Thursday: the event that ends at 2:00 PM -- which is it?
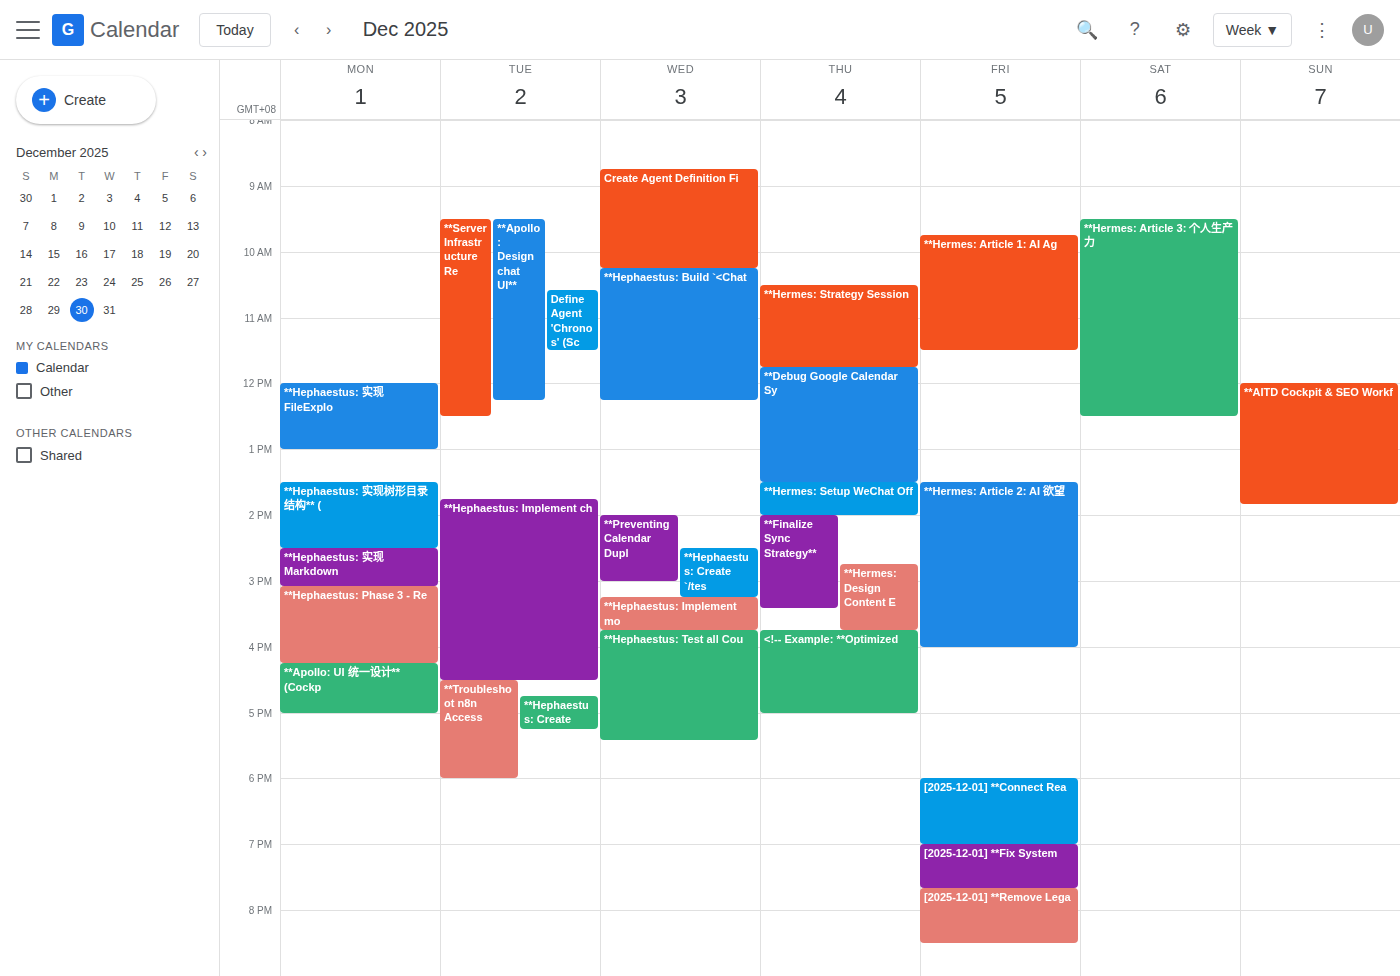
"**Hermes: Setup WeChat Off"